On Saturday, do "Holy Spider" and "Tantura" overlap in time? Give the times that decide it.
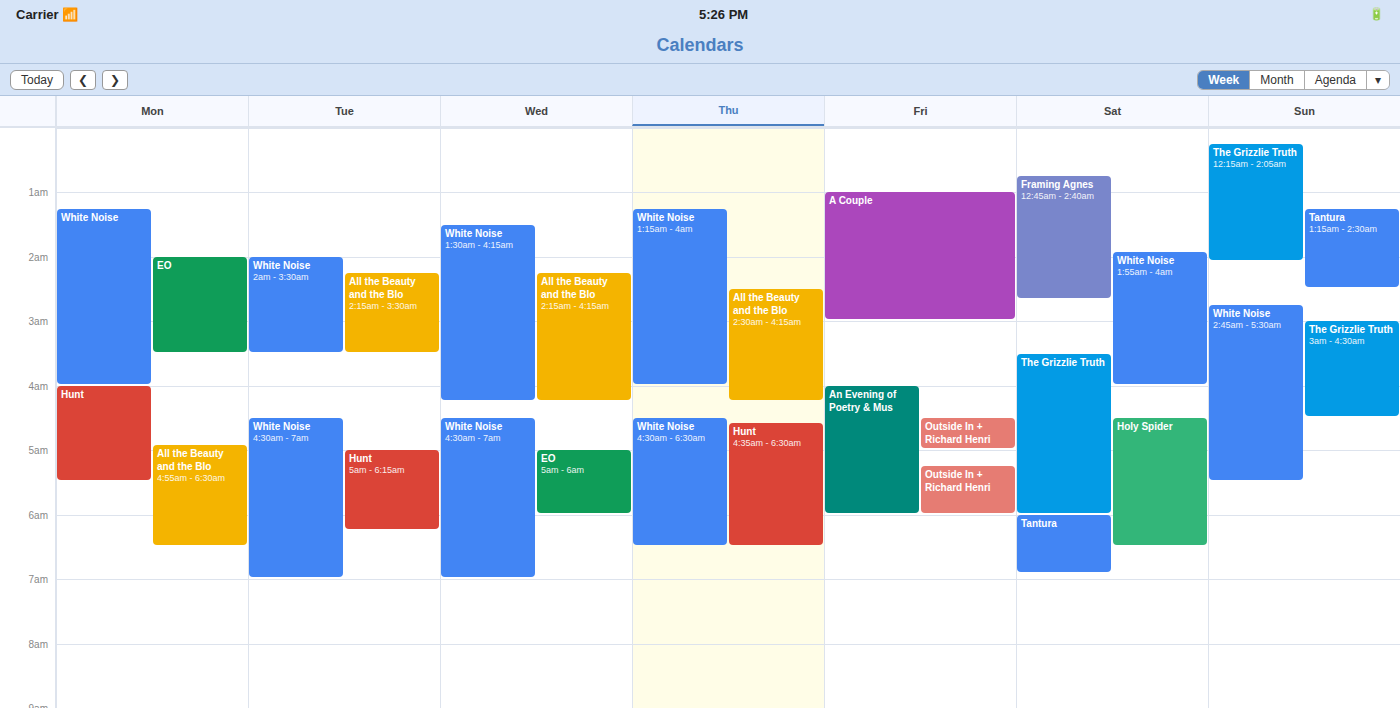
"Tantura" starts at 6:00 AM, before "Holy Spider" ends at 6:30 AM -- they overlap.